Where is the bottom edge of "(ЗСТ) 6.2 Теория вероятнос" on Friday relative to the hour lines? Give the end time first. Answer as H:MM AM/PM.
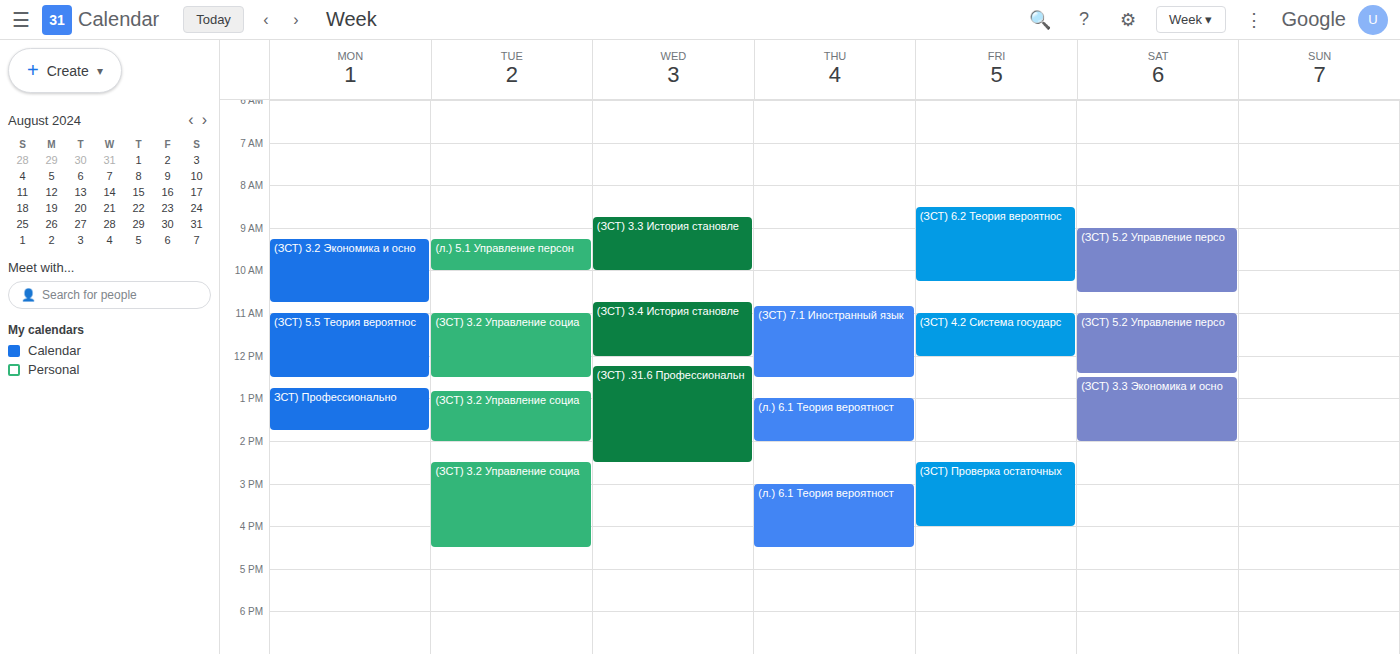
10:15 AM -- neither: a quarter of the way from the 10 AM line to the 11 AM line.